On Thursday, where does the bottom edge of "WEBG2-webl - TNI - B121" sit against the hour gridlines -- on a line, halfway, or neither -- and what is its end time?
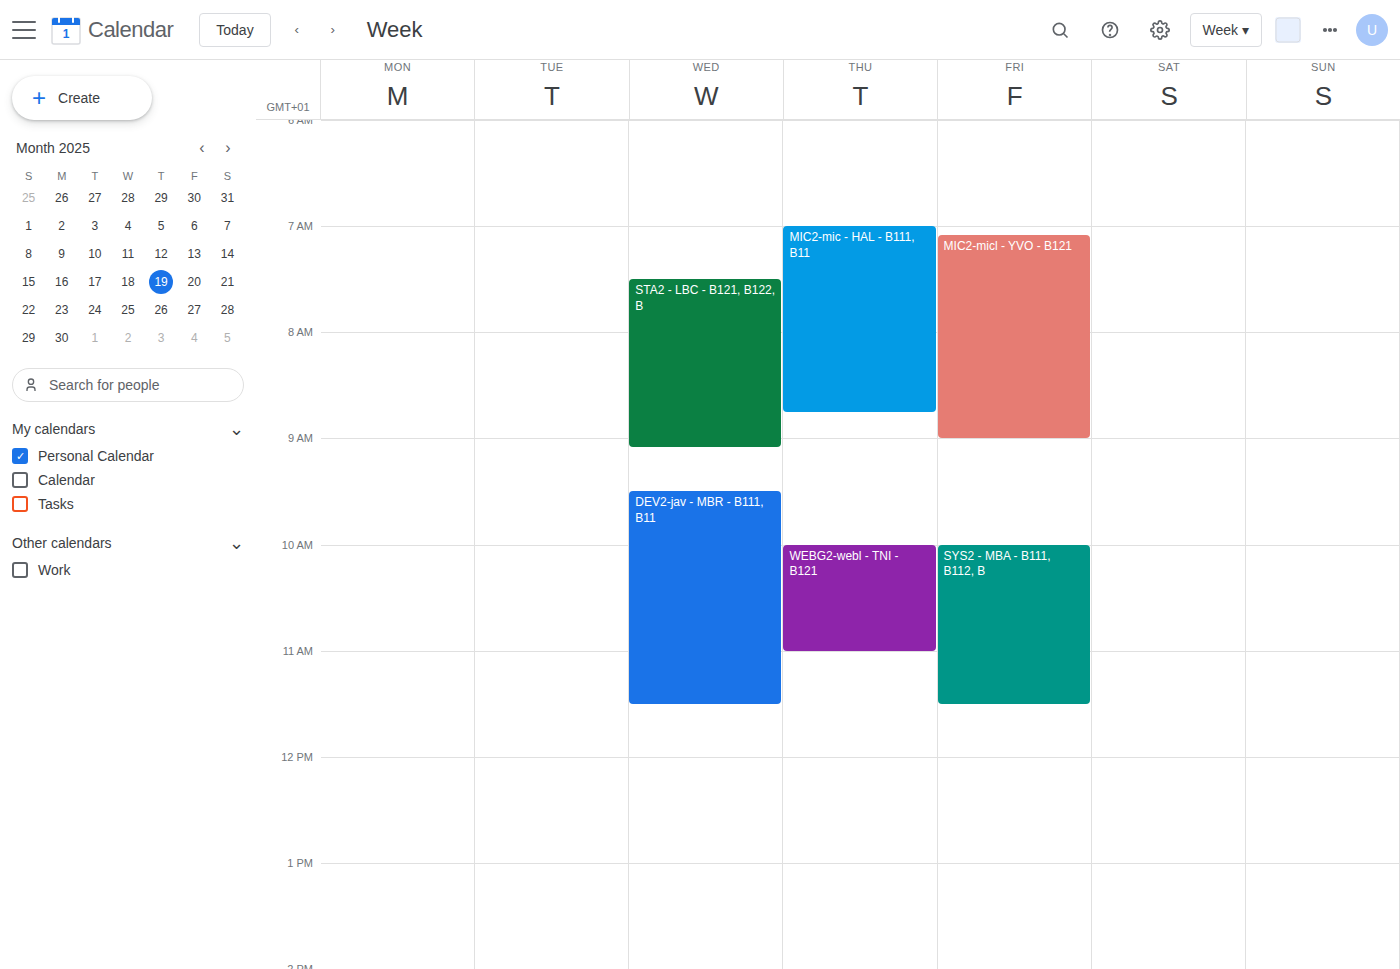
11:00 AM -- exactly on the 11 AM line.